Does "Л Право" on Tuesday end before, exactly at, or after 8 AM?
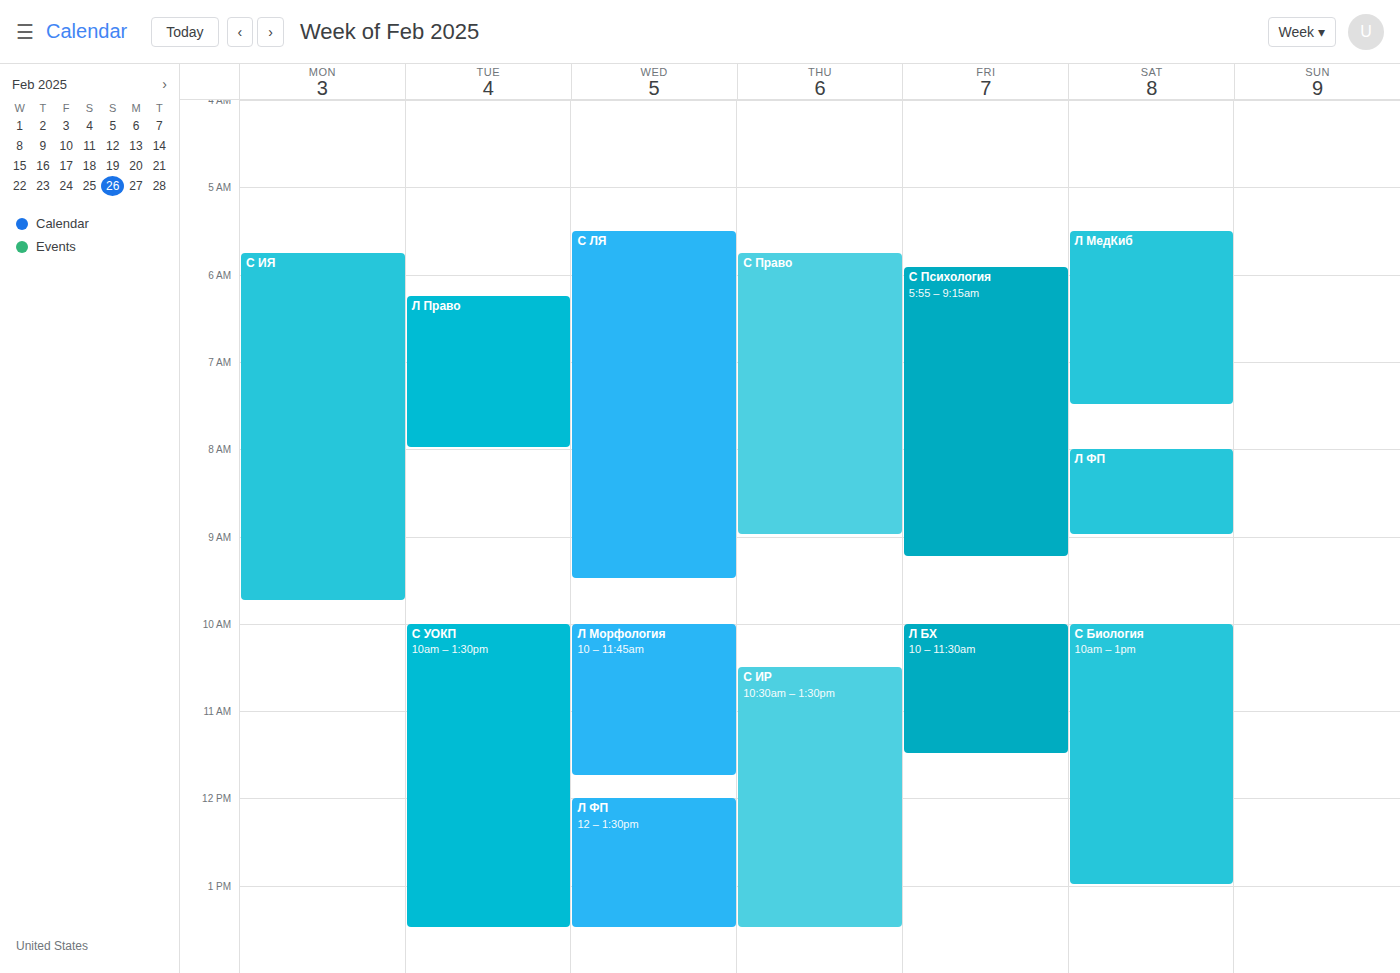
8:00 AM -- exactly at 8 AM, on the 8 AM line.